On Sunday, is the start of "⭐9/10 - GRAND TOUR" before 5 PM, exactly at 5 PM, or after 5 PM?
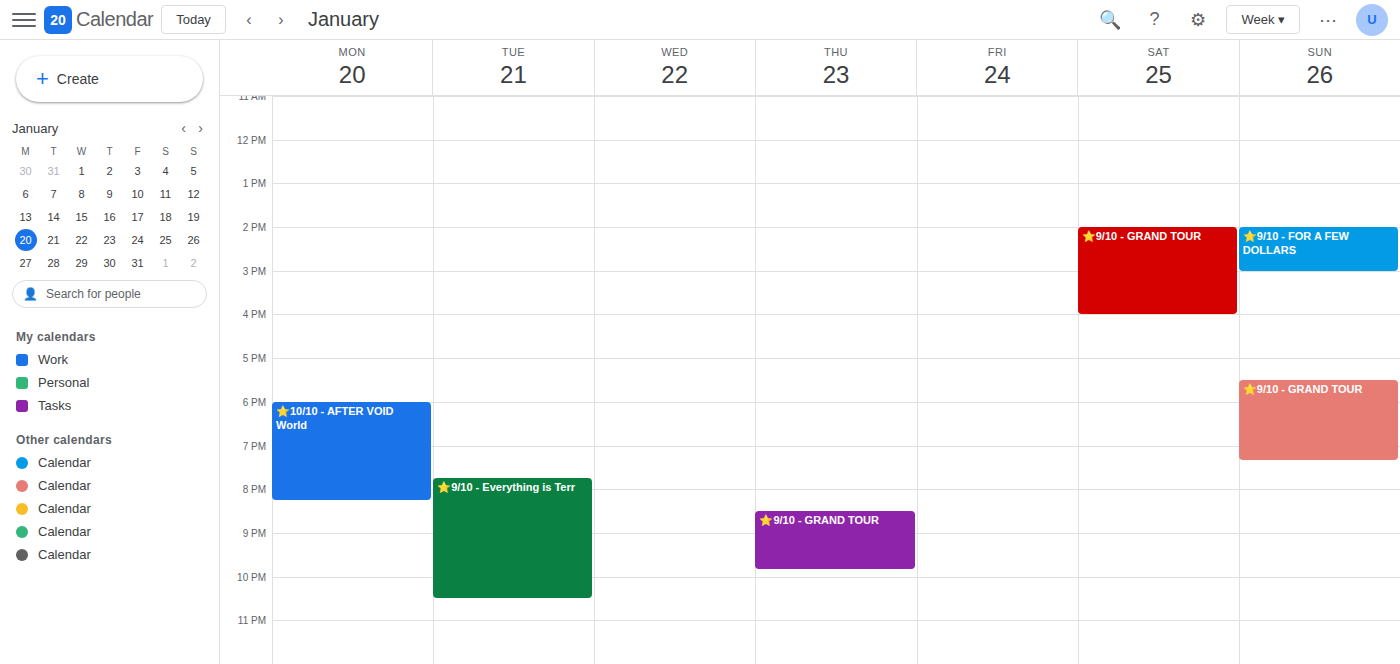
5:30 PM -- after 5 PM, 30 minutes below the 5 PM line.